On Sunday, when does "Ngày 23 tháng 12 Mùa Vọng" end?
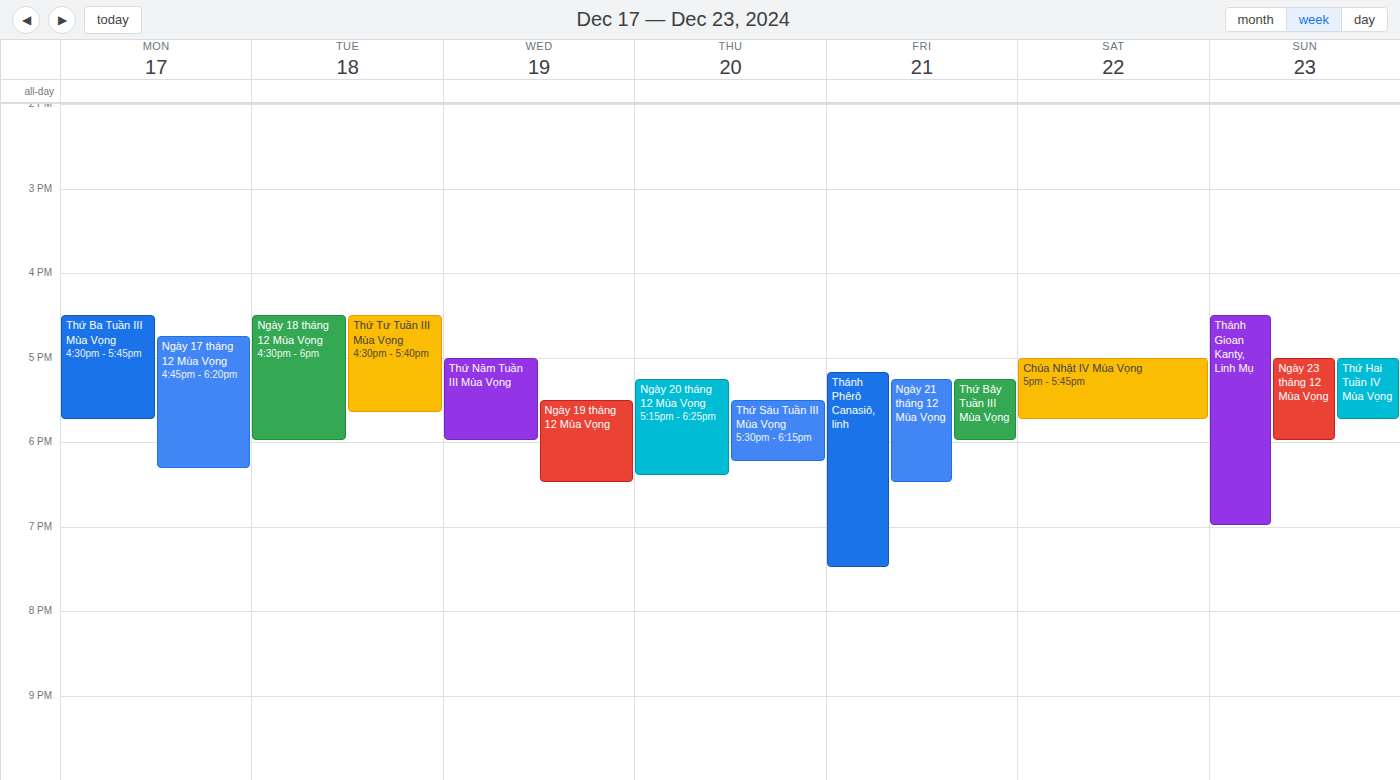
6:00 PM